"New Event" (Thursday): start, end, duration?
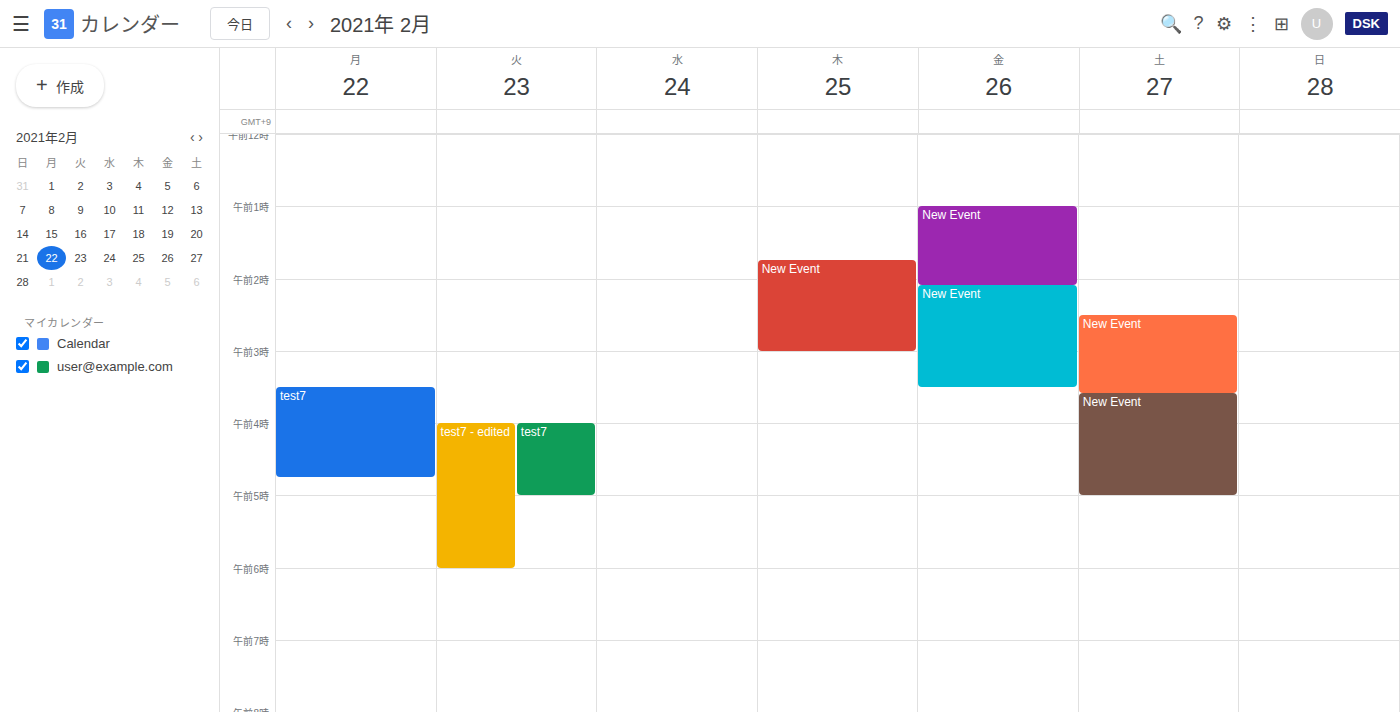
1:45 AM to 3:00 AM, 1 hour 15 minutes